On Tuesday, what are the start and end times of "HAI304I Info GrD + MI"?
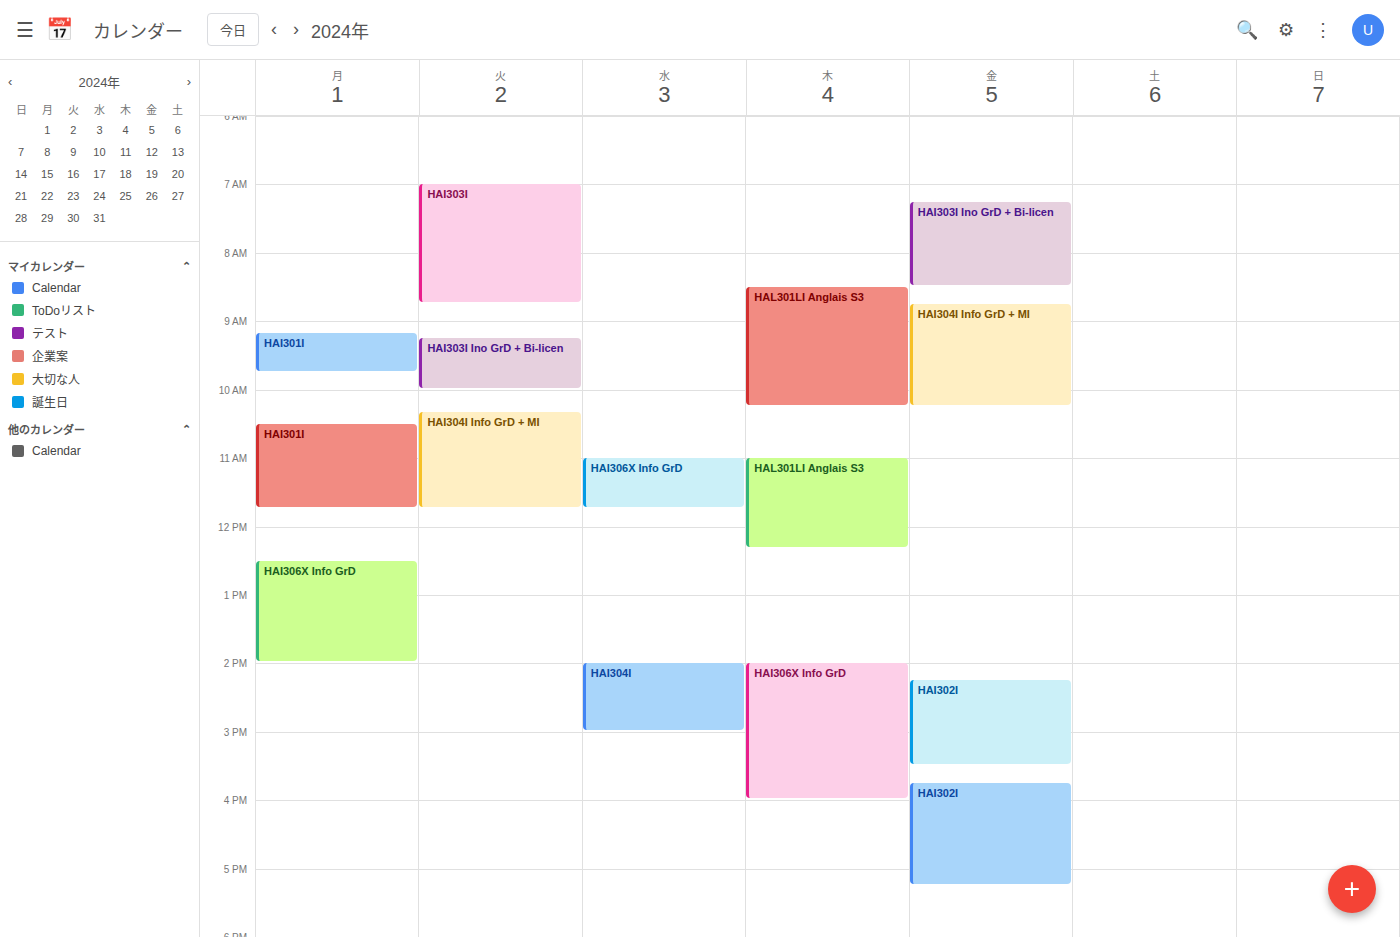
10:20 AM to 11:45 AM